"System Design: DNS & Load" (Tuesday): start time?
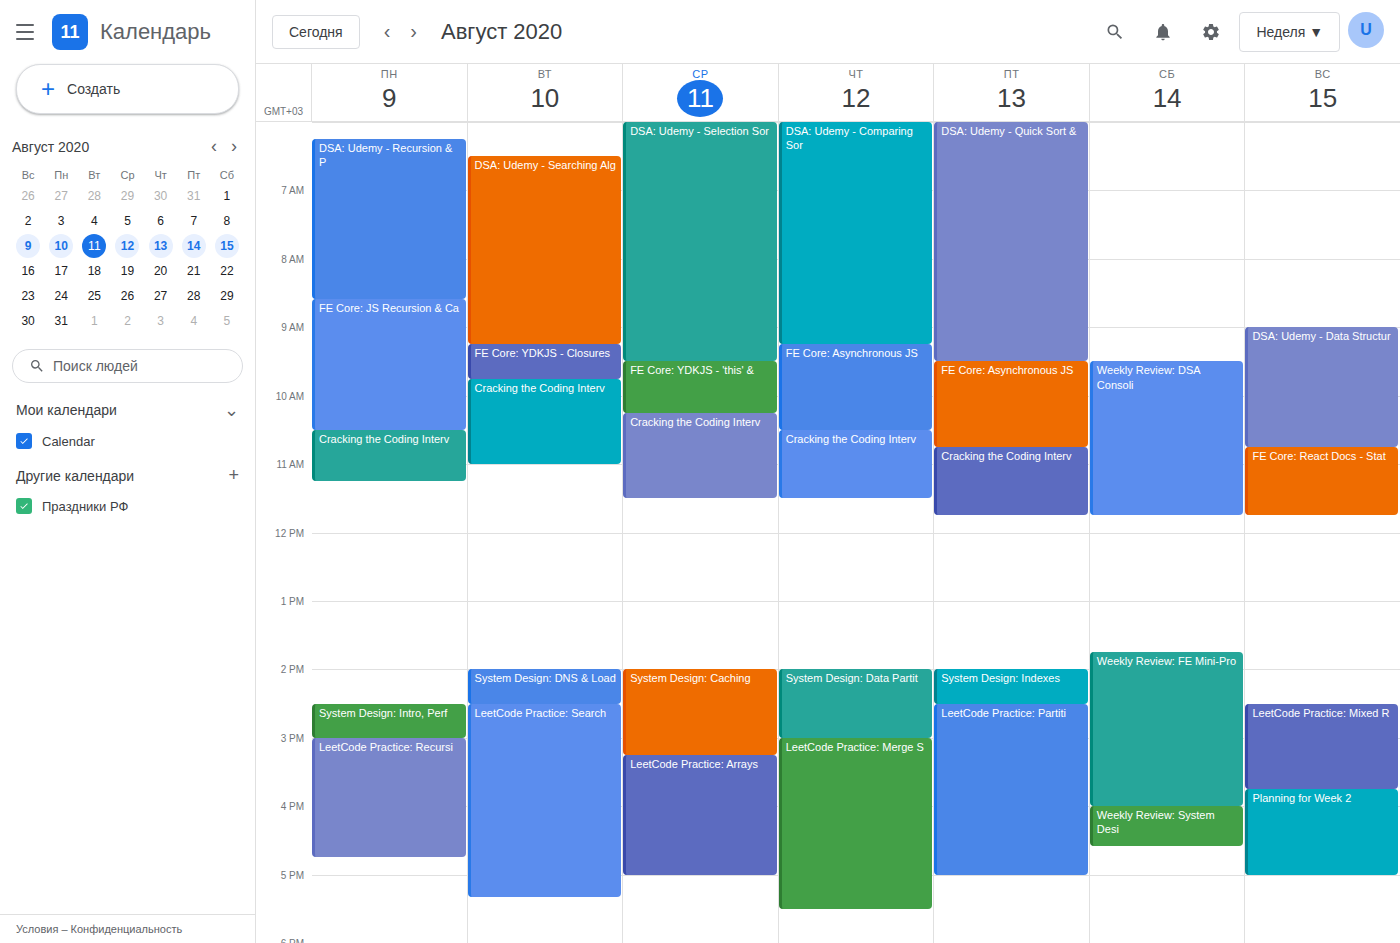
2:00 PM